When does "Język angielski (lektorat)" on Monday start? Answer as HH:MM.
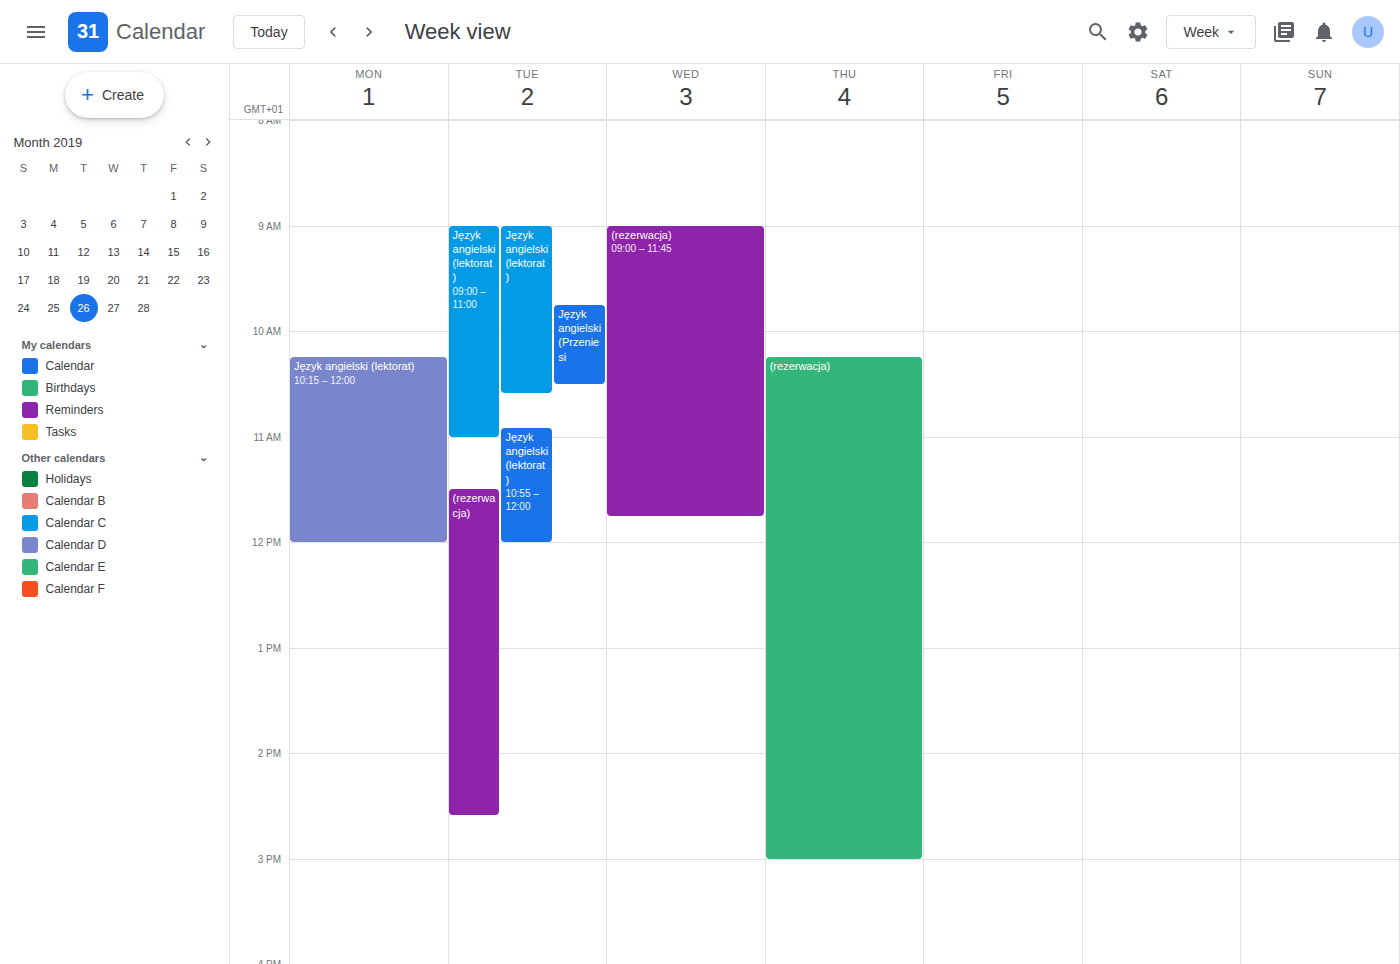
10:15